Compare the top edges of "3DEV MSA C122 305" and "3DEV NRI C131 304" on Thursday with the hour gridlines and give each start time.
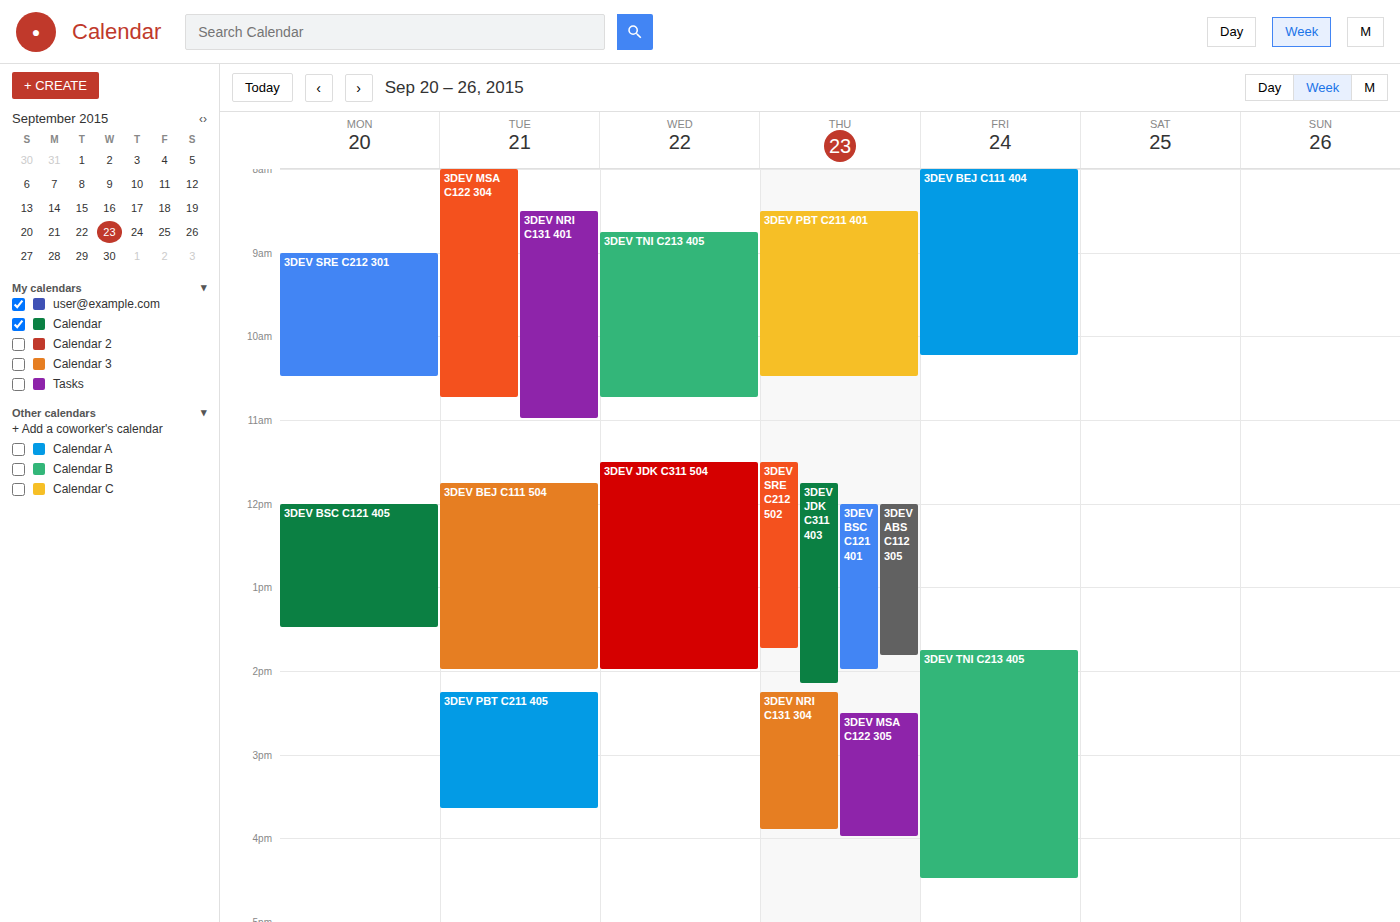
"3DEV MSA C122 305": 2:30 PM, halfway between the 2 PM and 3 PM lines. "3DEV NRI C131 304": 2:15 PM, neither: a quarter of the way from the 2 PM line to the 3 PM line.